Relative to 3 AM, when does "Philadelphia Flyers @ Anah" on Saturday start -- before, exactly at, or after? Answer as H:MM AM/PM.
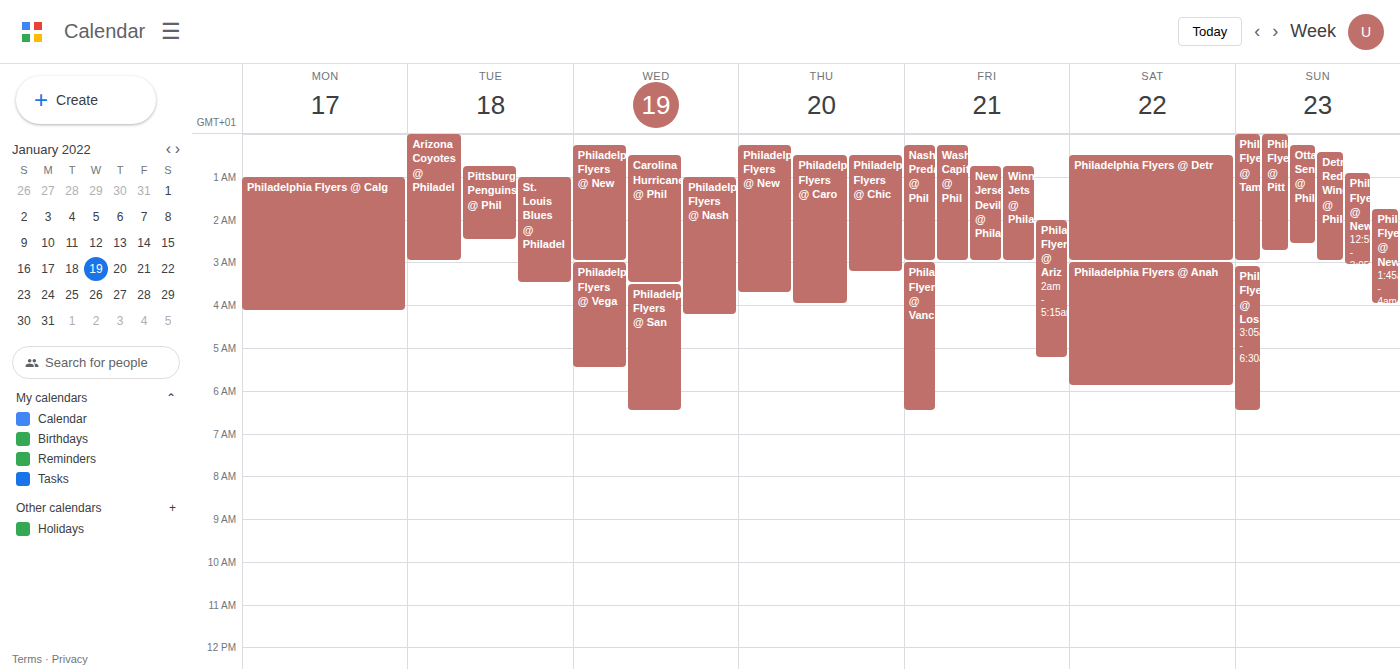
3:00 AM -- exactly at 3 AM, on the 3 AM line.